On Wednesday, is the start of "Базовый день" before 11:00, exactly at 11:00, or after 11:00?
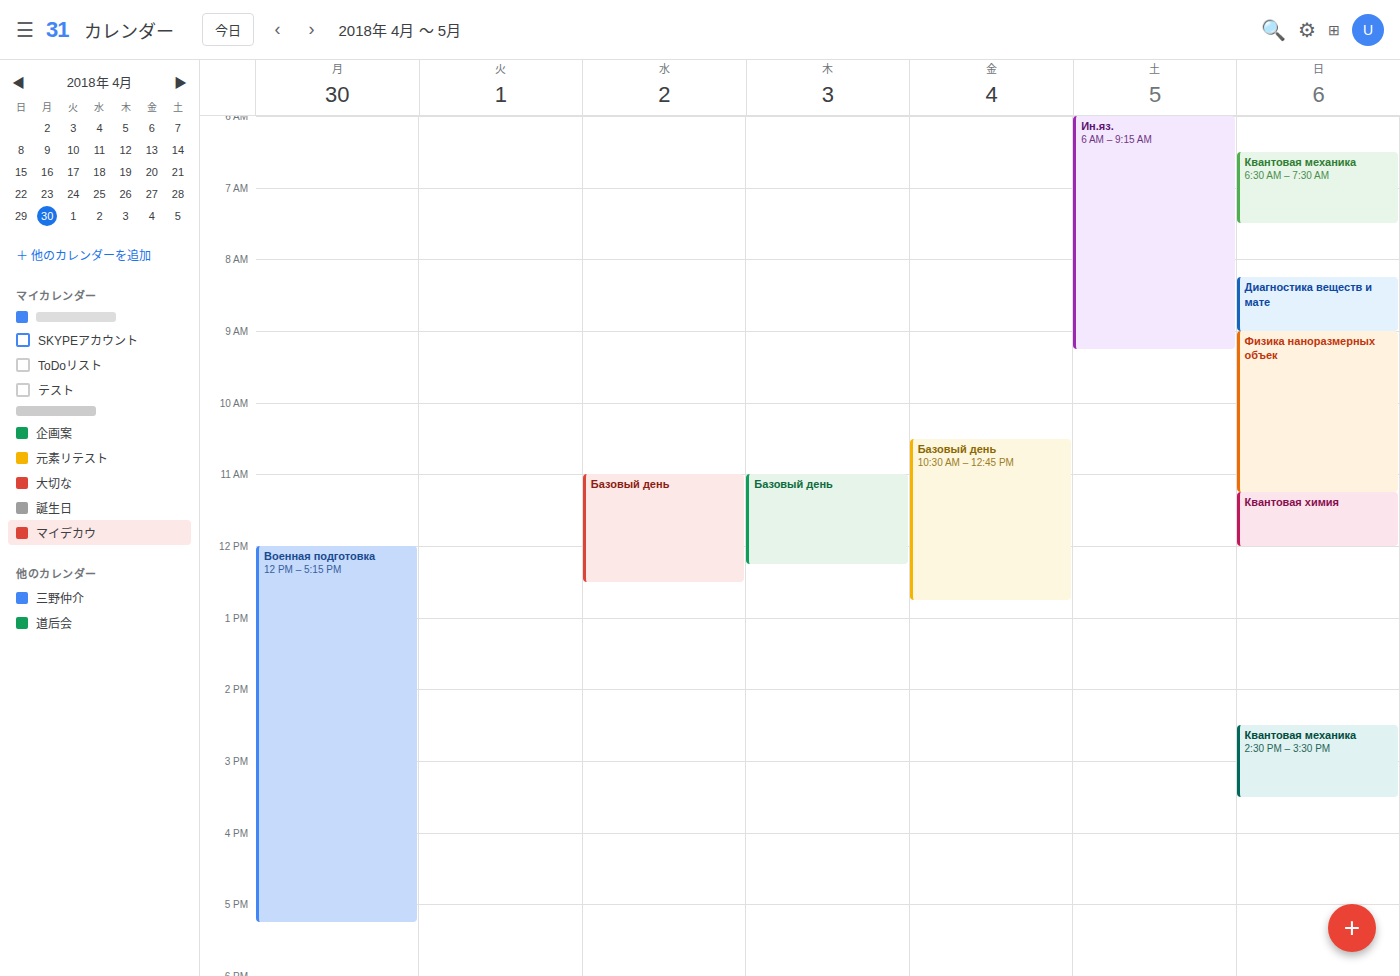
11:00 -- exactly at 11:00, on the 11:00 line.